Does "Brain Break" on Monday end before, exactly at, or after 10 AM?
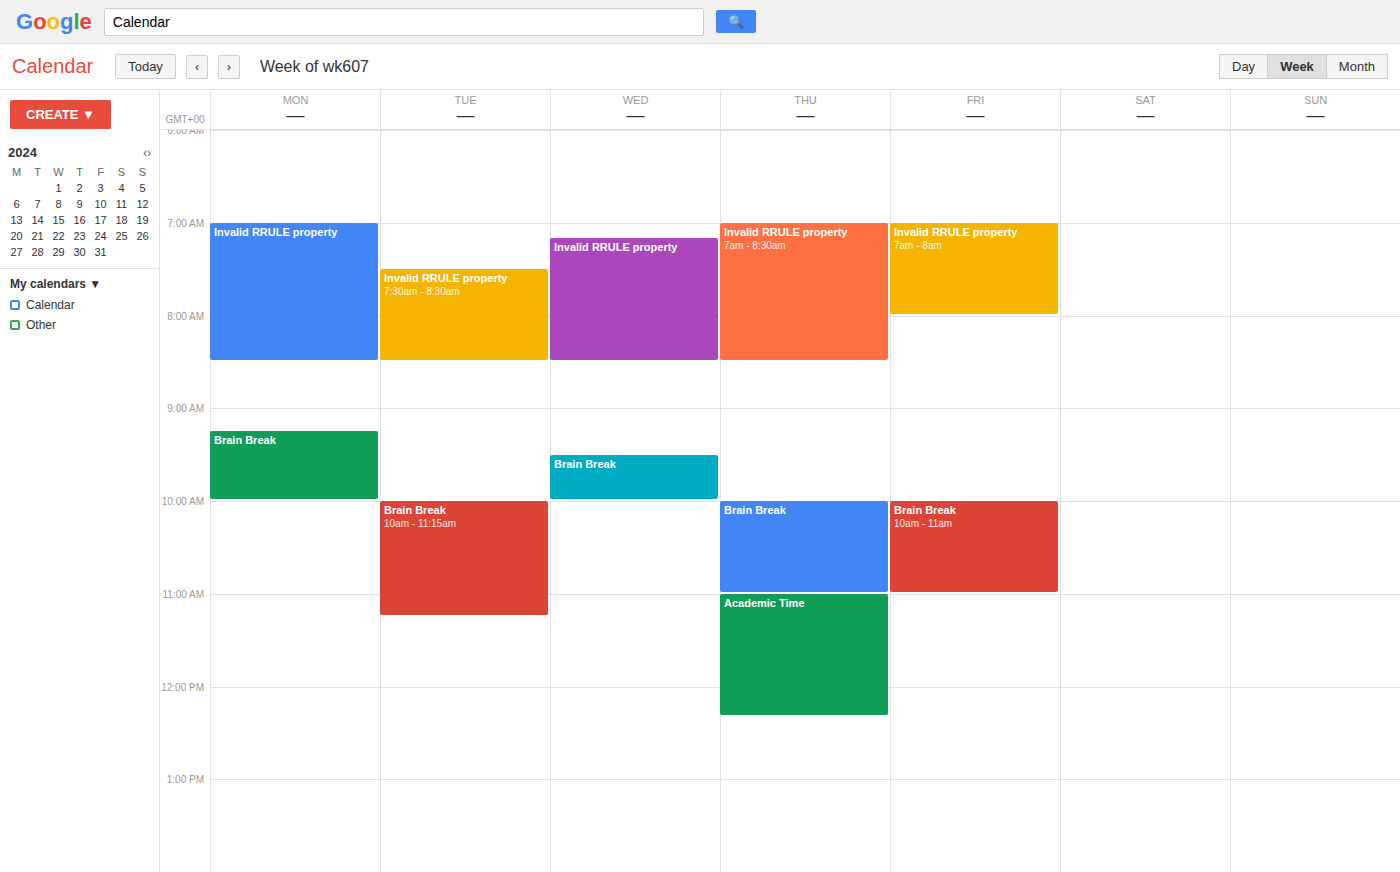
10:00 AM -- exactly at 10 AM, on the 10 AM line.